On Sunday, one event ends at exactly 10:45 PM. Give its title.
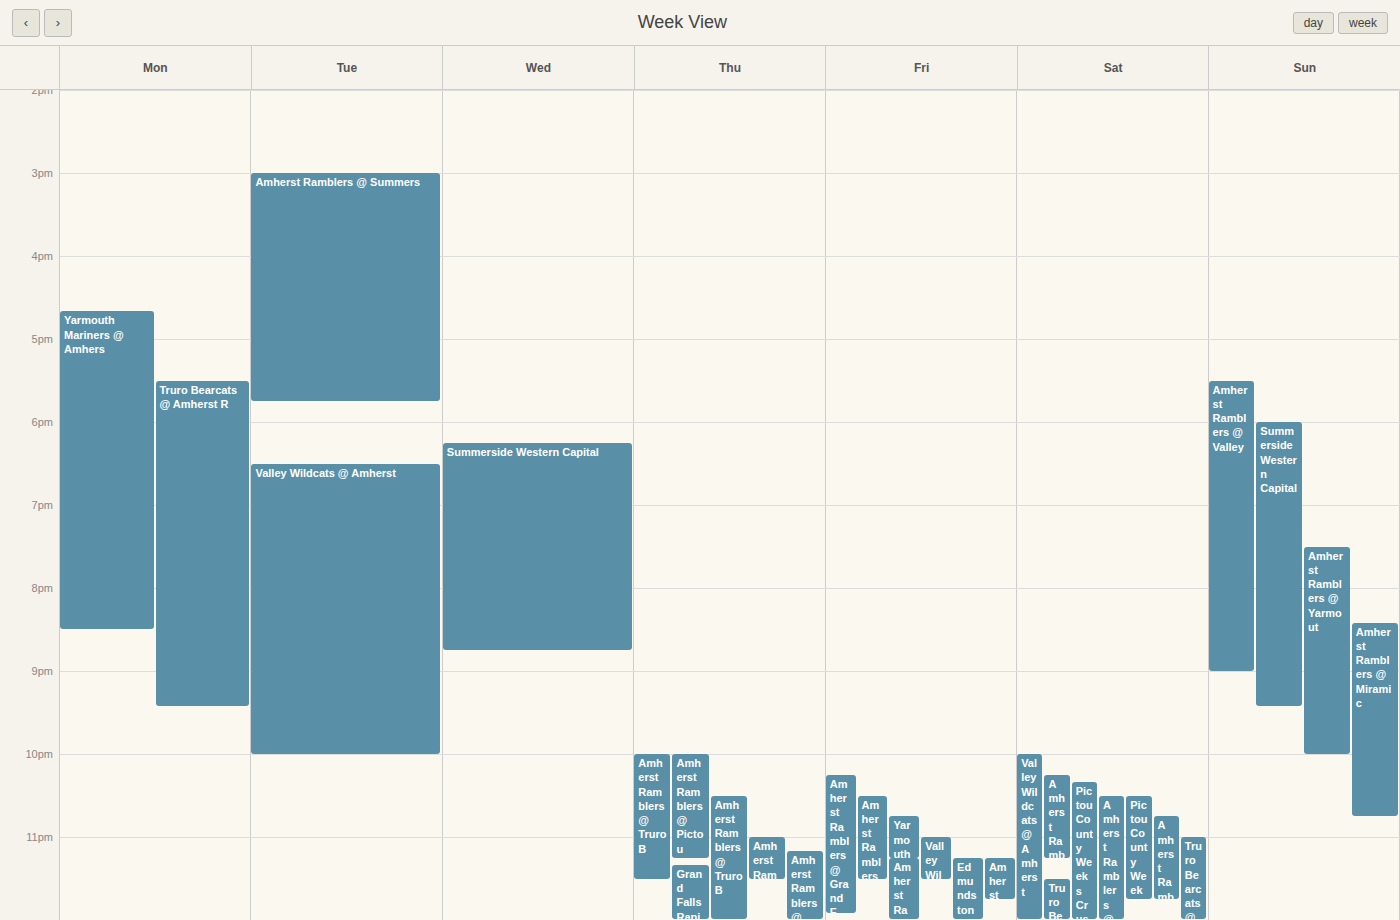
"Amherst Ramblers @ Miramic"